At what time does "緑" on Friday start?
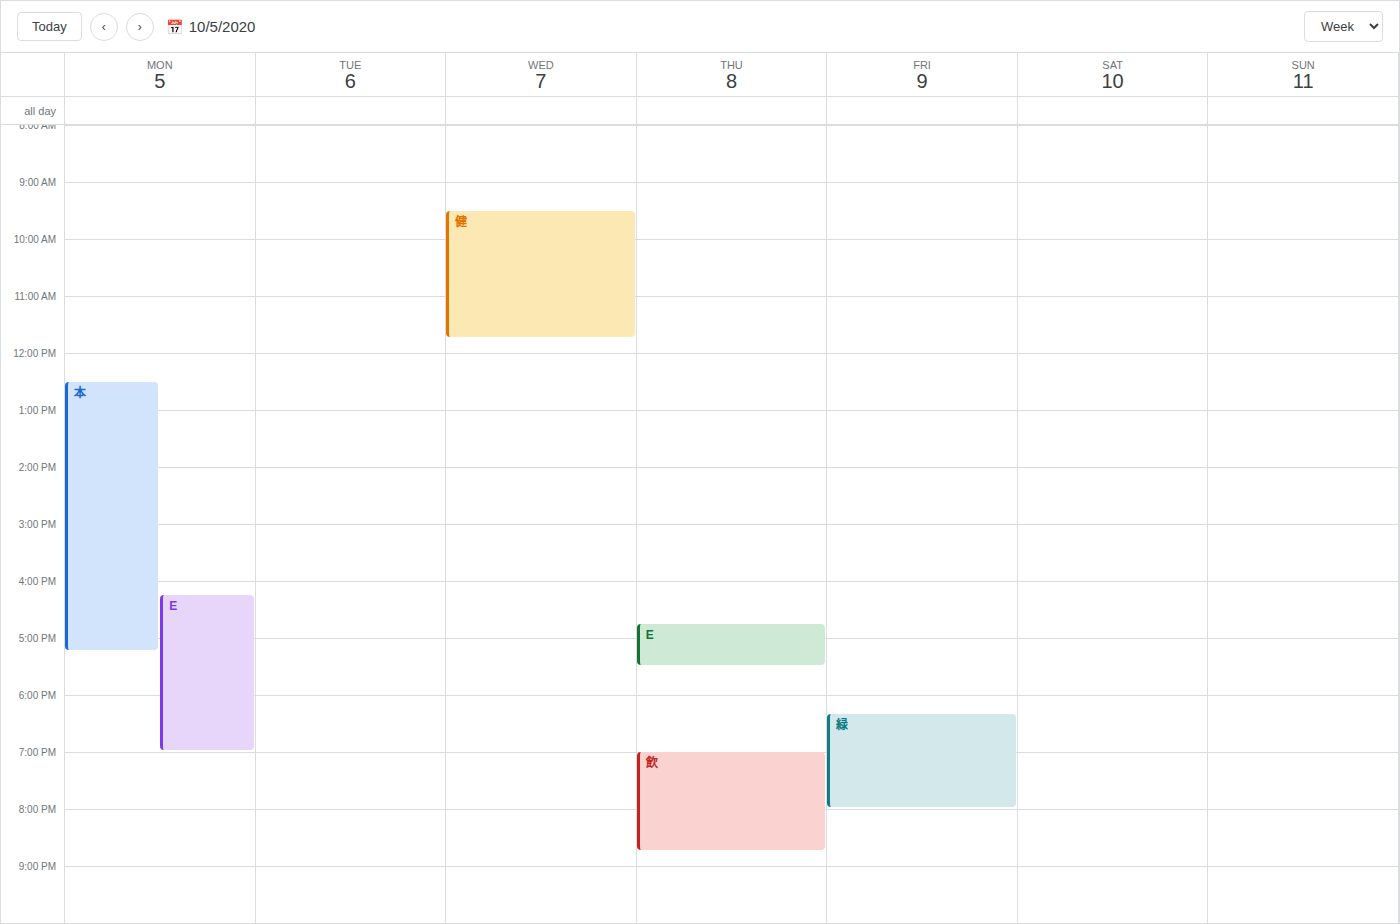
6:20 PM